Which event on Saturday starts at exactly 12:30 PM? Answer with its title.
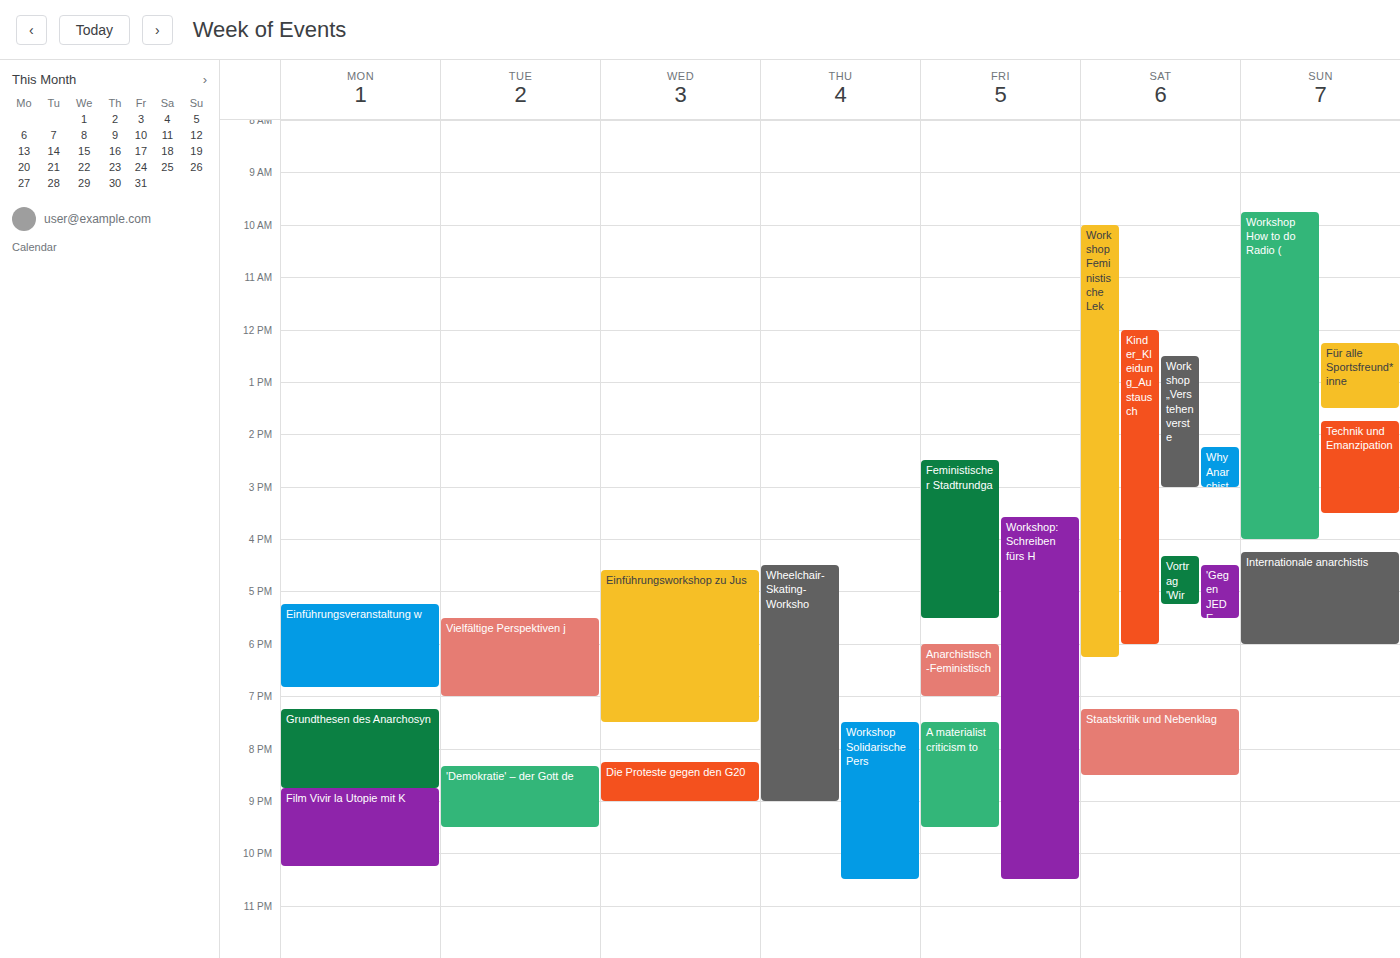
"Workshop „Verstehen verste"